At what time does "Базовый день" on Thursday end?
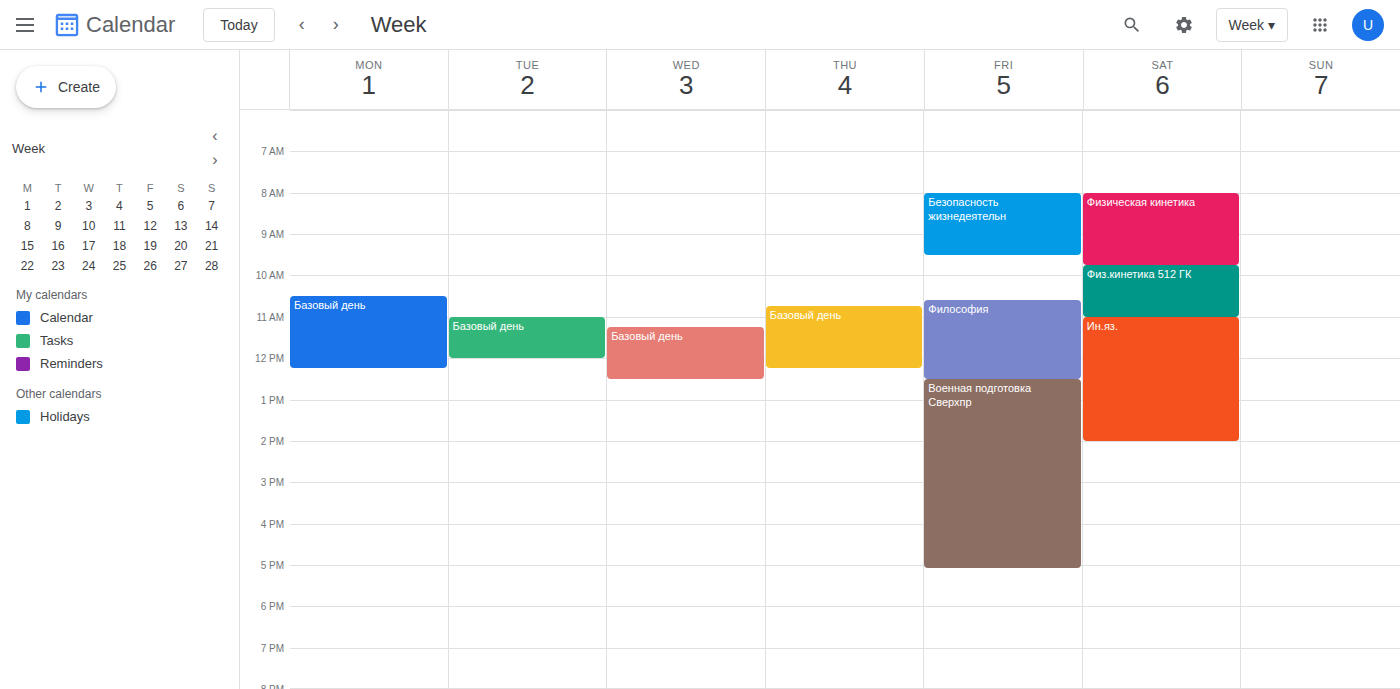
12:15 PM